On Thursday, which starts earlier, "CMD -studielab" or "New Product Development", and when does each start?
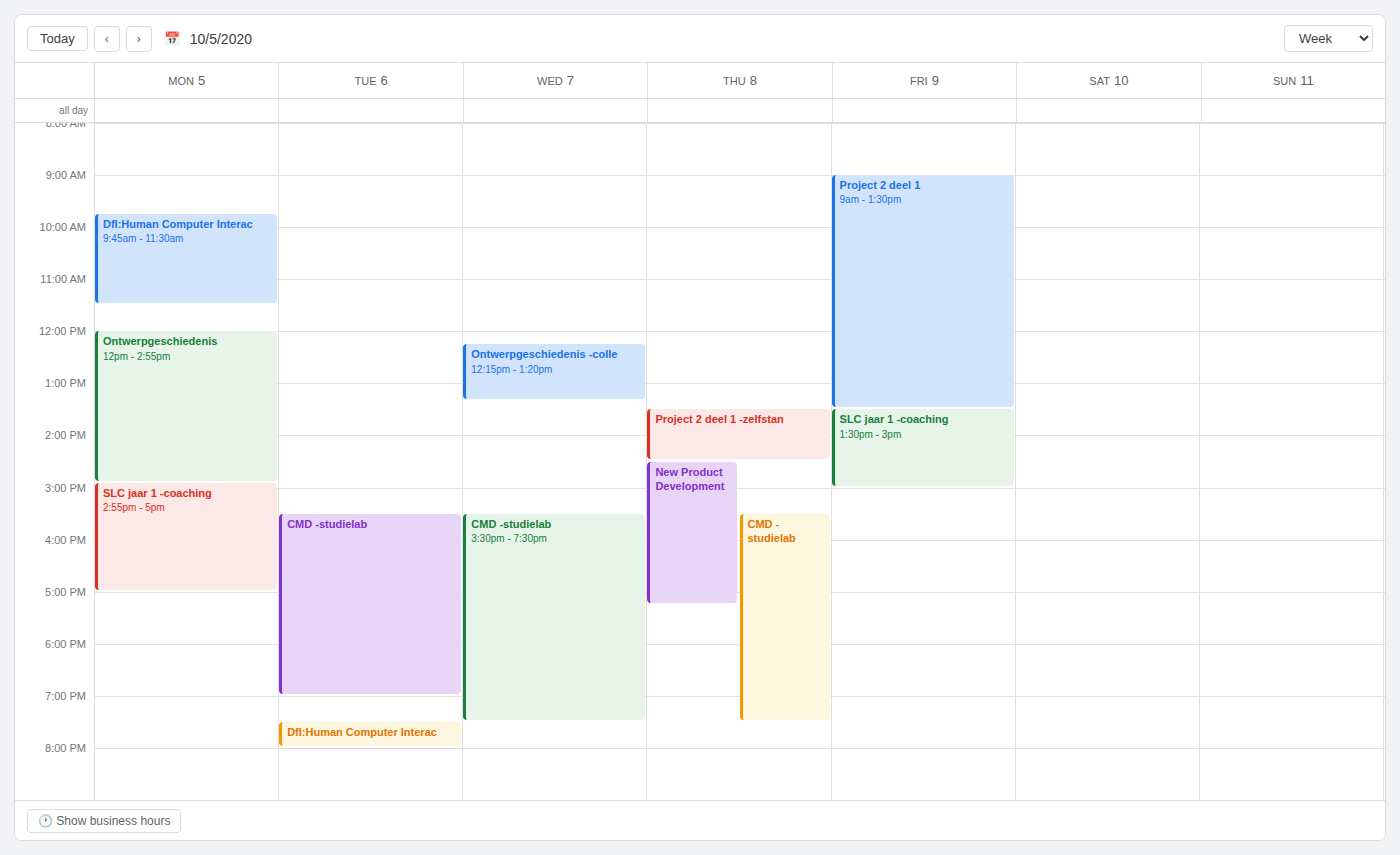
"New Product Development" 14:30; "CMD -studielab" 15:30.